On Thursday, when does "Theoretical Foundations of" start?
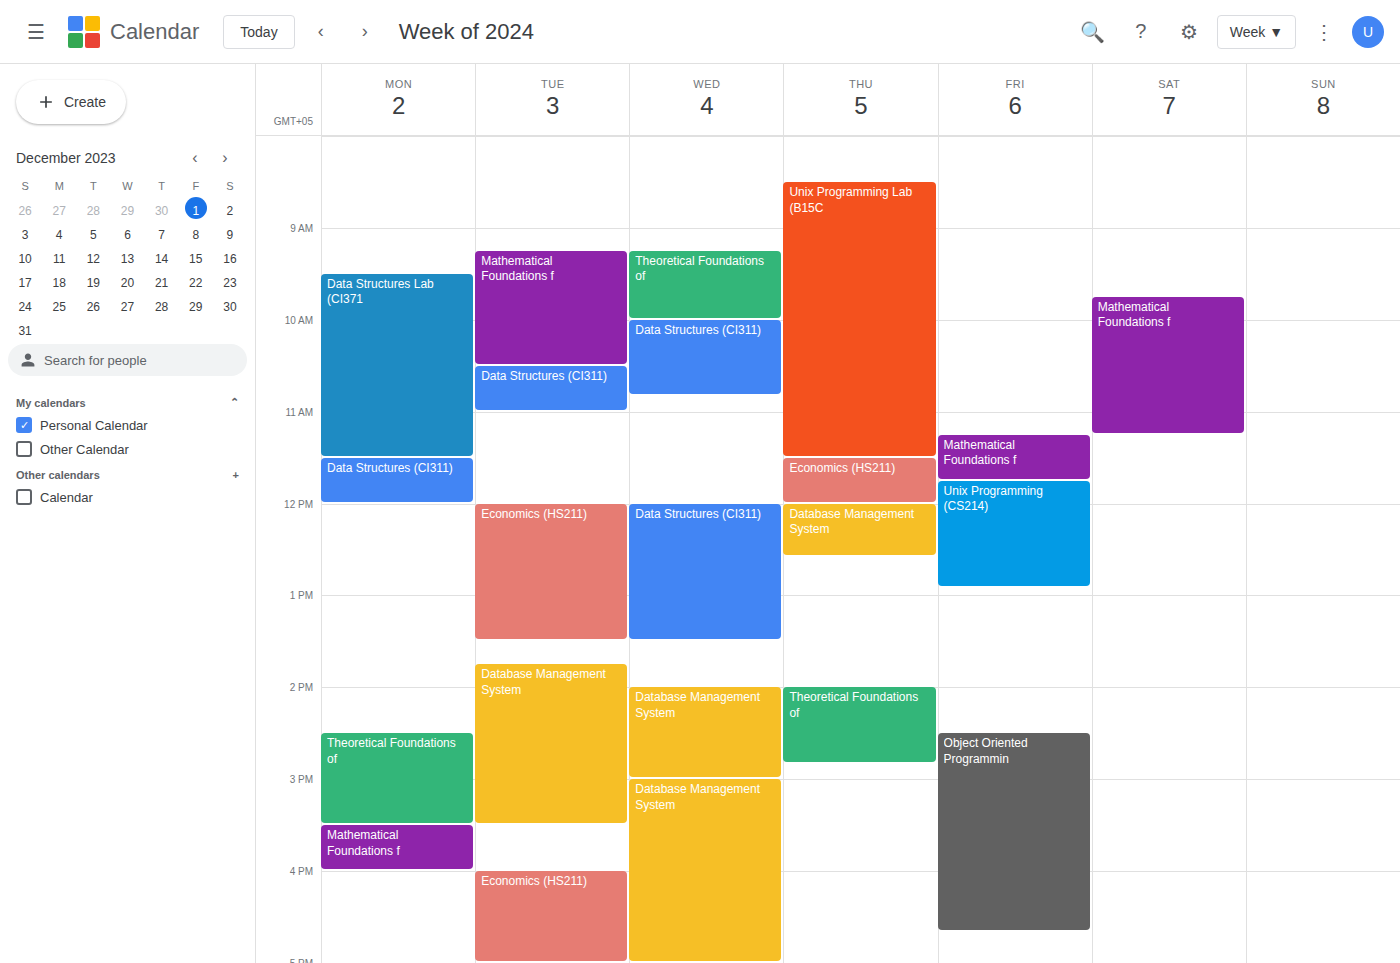
2:00 PM